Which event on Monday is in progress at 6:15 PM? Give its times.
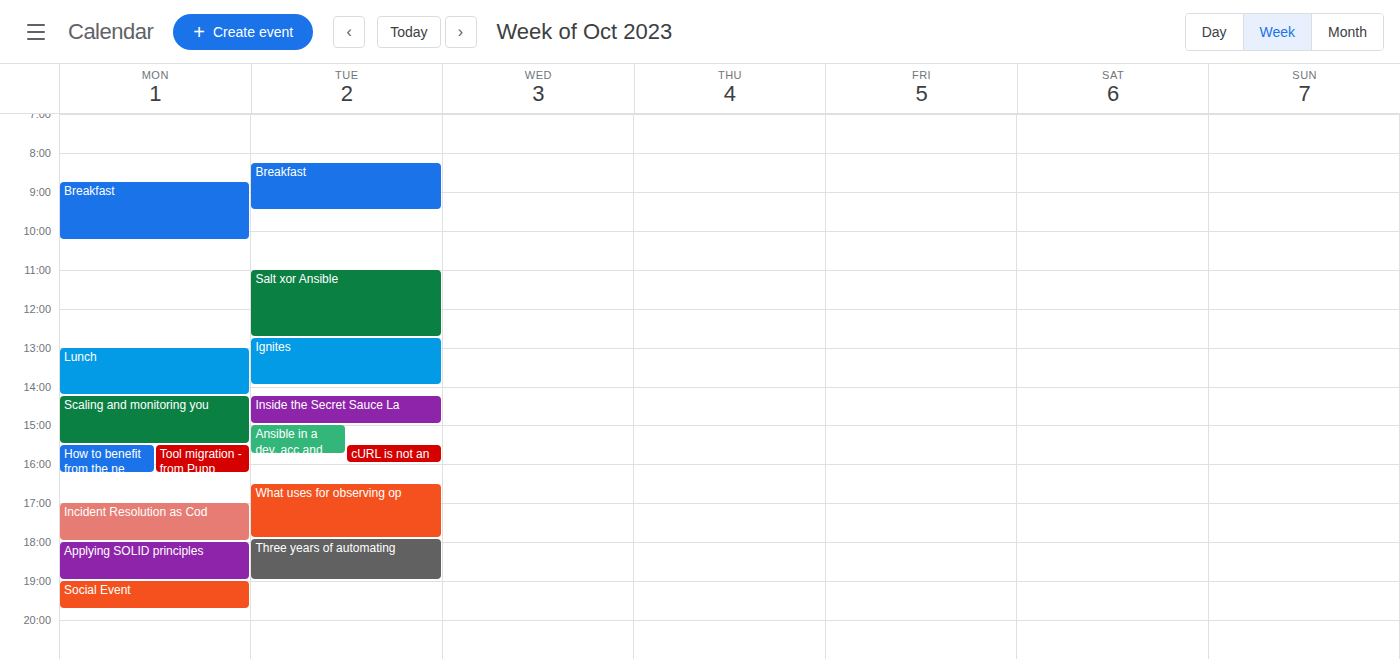
"Applying SOLID principles", 6:00 PM to 7:00 PM